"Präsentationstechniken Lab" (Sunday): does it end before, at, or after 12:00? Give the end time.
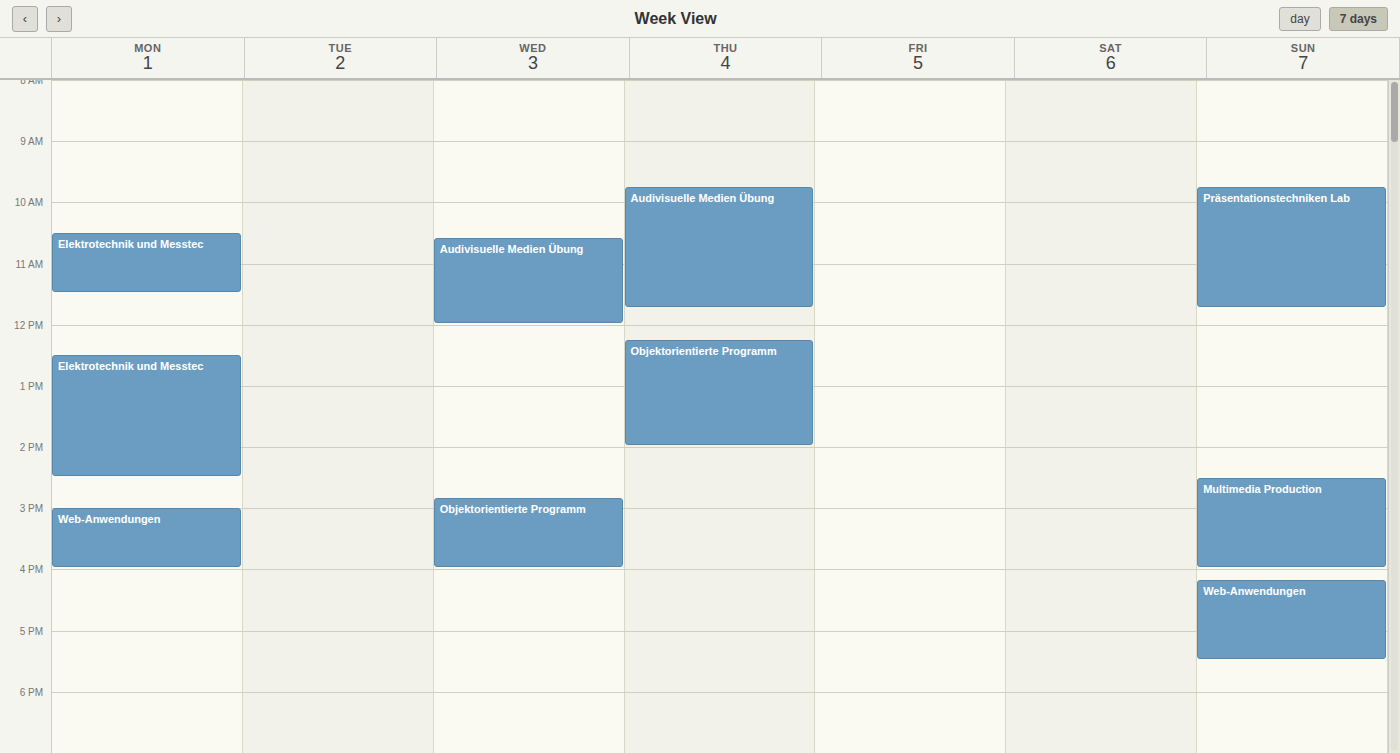
11:45 -- before 12:00, 15 minutes above the 12:00 line.